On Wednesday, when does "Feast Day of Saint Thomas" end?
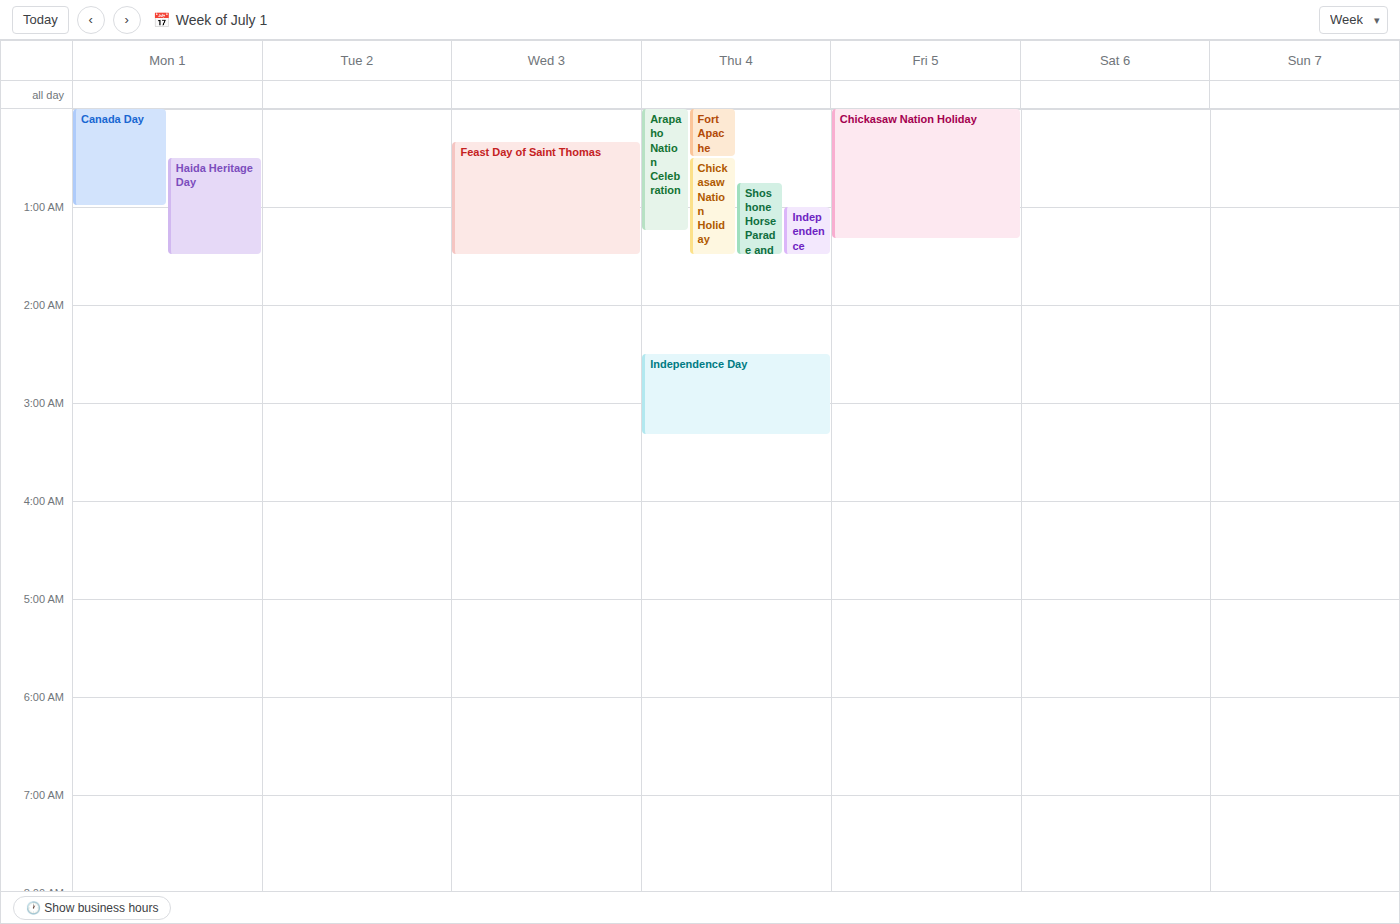
1:30 AM